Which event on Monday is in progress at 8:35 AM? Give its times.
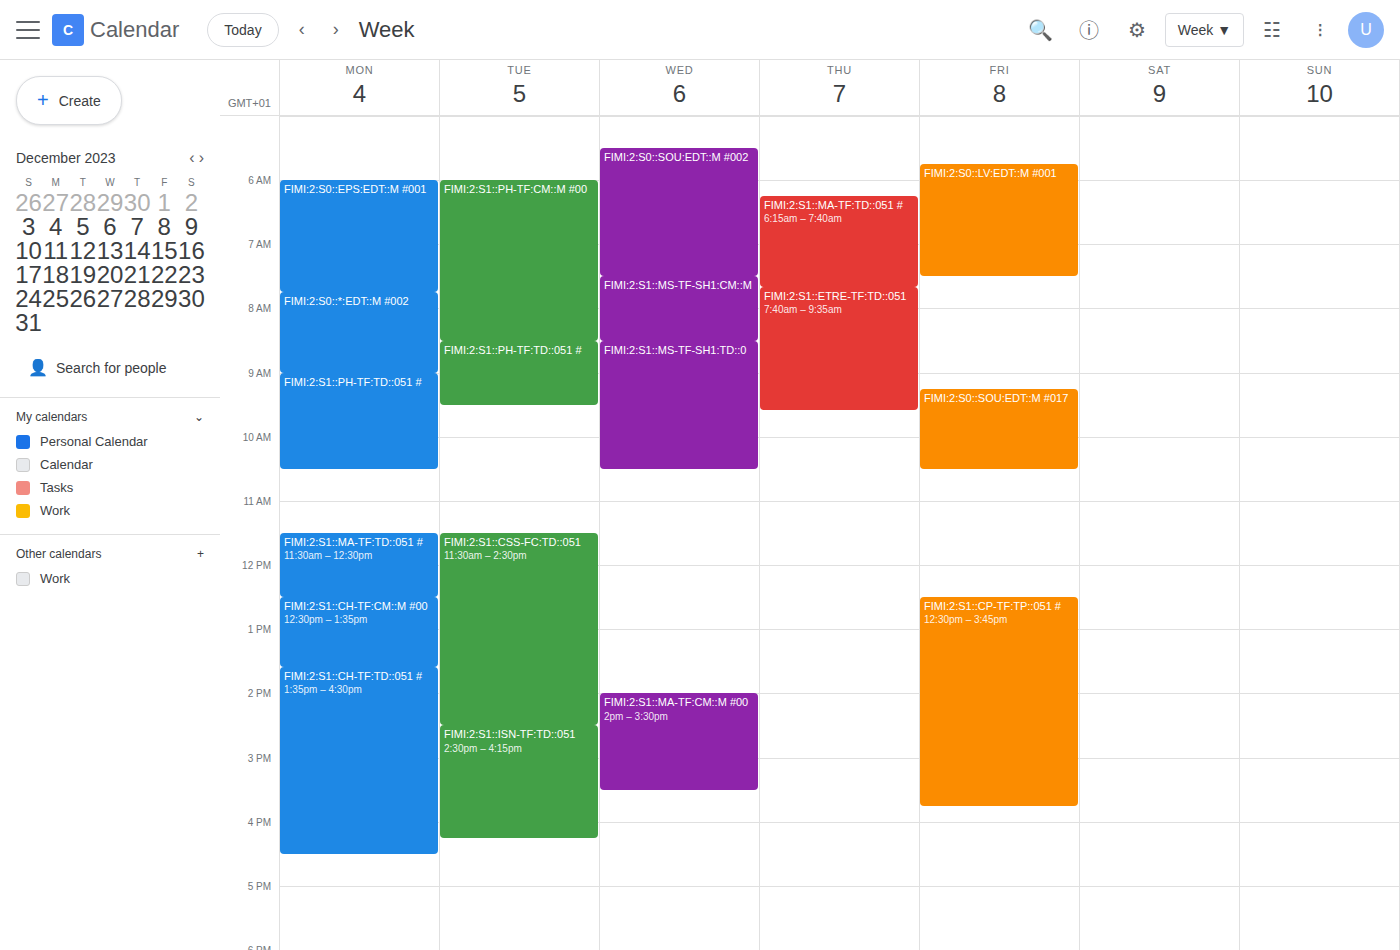
"FIMI:2:S0::*:EDT::M #002", 7:45 AM to 9:00 AM